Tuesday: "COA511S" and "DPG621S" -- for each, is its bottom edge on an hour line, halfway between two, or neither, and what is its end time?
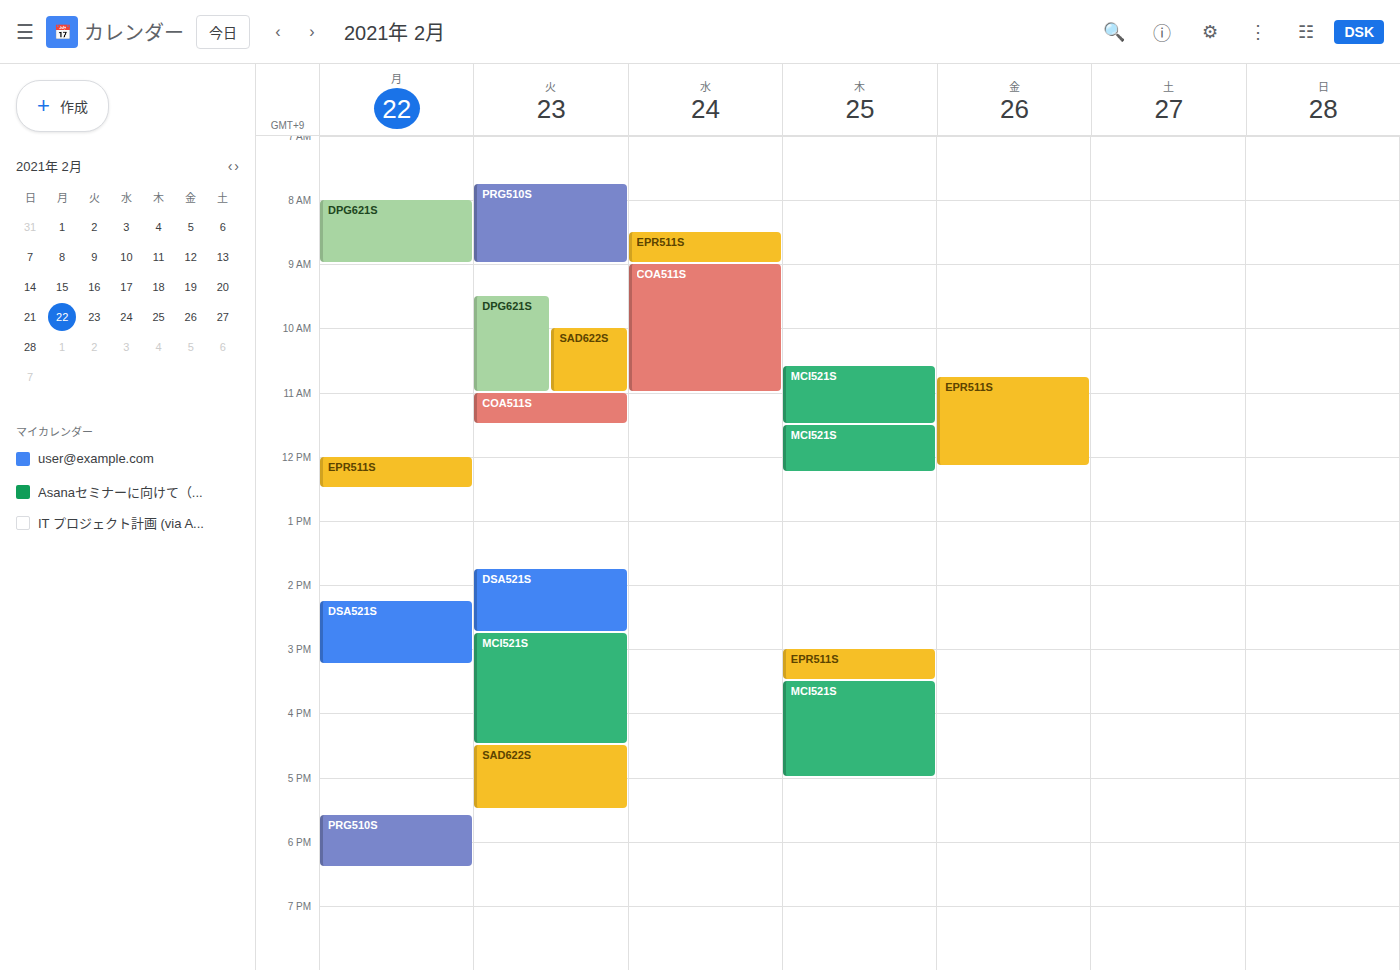
"COA511S": 11:30 AM, halfway between the 11 AM and 12 PM lines. "DPG621S": 11:00 AM, exactly on the 11 AM line.